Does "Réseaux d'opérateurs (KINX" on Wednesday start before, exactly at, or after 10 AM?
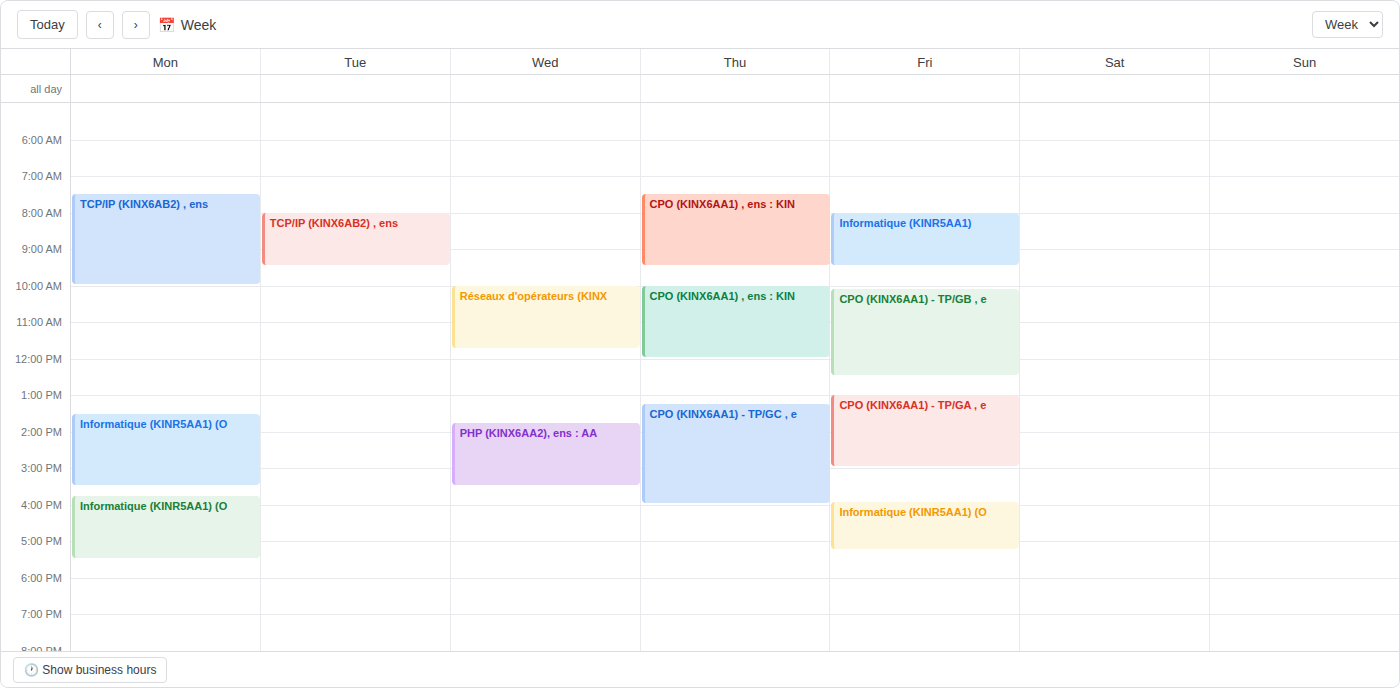
10:00 AM -- exactly at 10 AM, on the 10 AM line.